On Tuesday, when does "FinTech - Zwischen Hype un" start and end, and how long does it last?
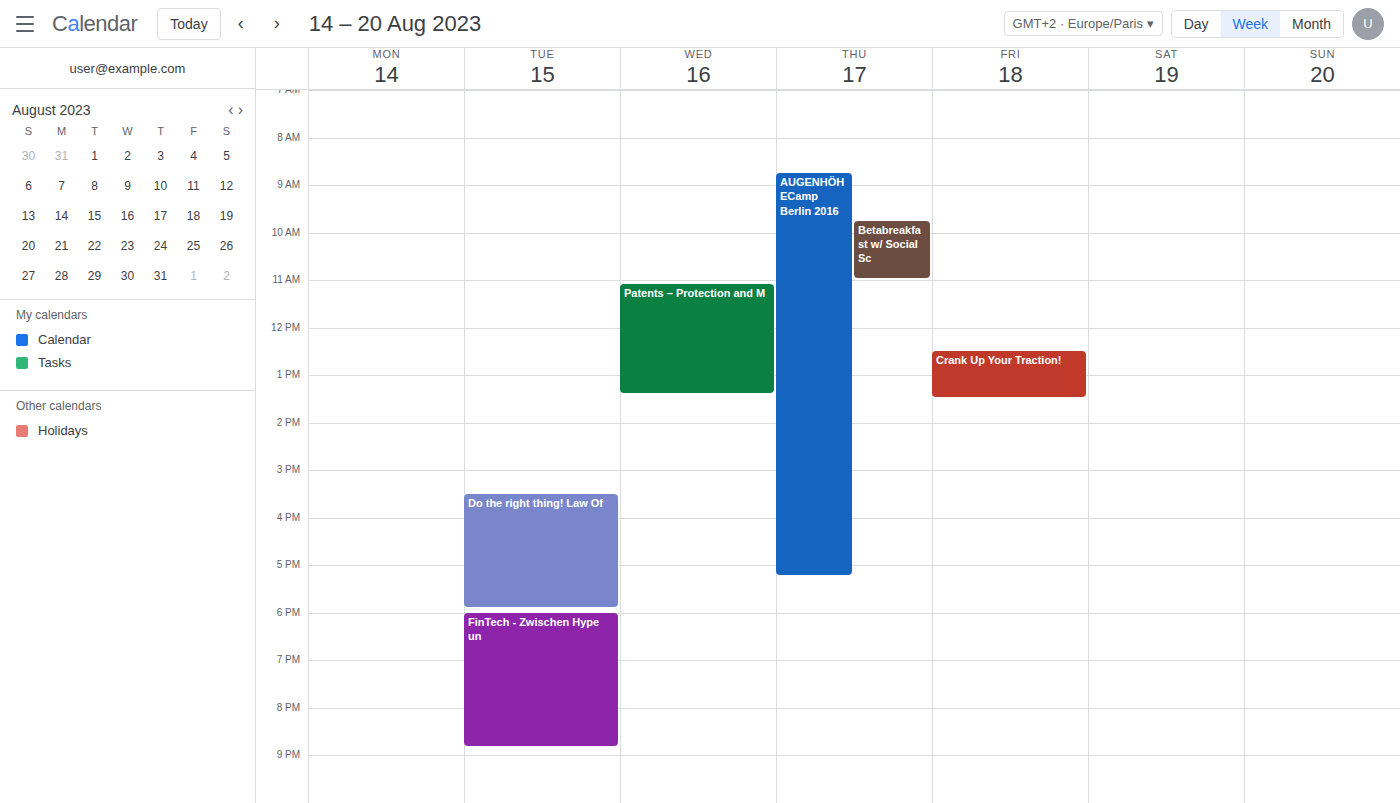
6:00 PM to 8:50 PM, 2 hours 50 minutes